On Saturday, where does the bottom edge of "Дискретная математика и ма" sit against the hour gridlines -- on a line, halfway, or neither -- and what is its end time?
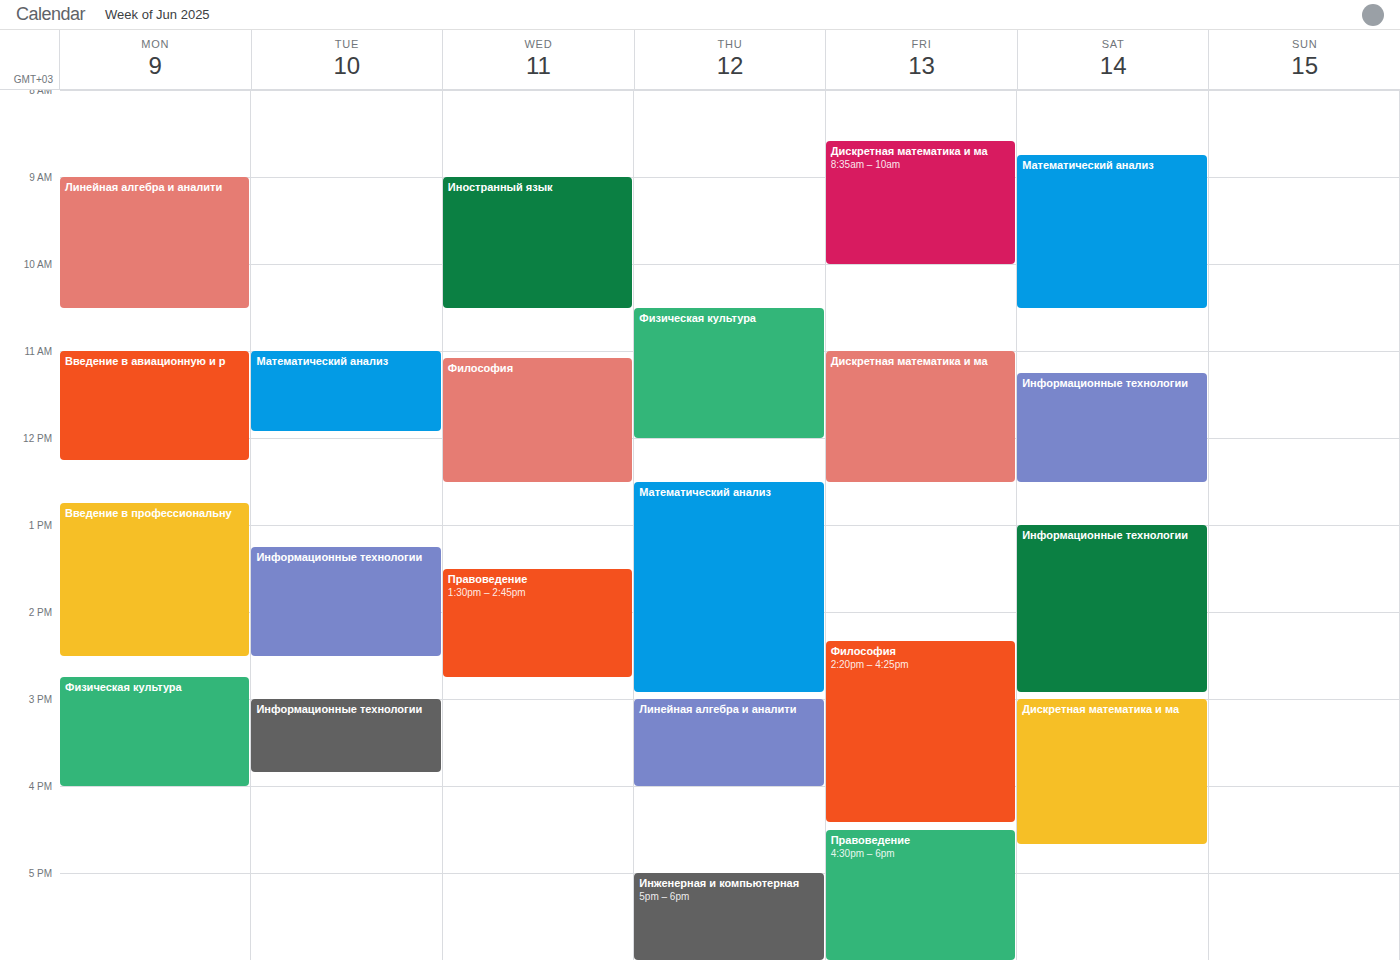
4:40 PM -- neither: 40 minutes below the 4 PM line and 20 minutes above the 5 PM line.